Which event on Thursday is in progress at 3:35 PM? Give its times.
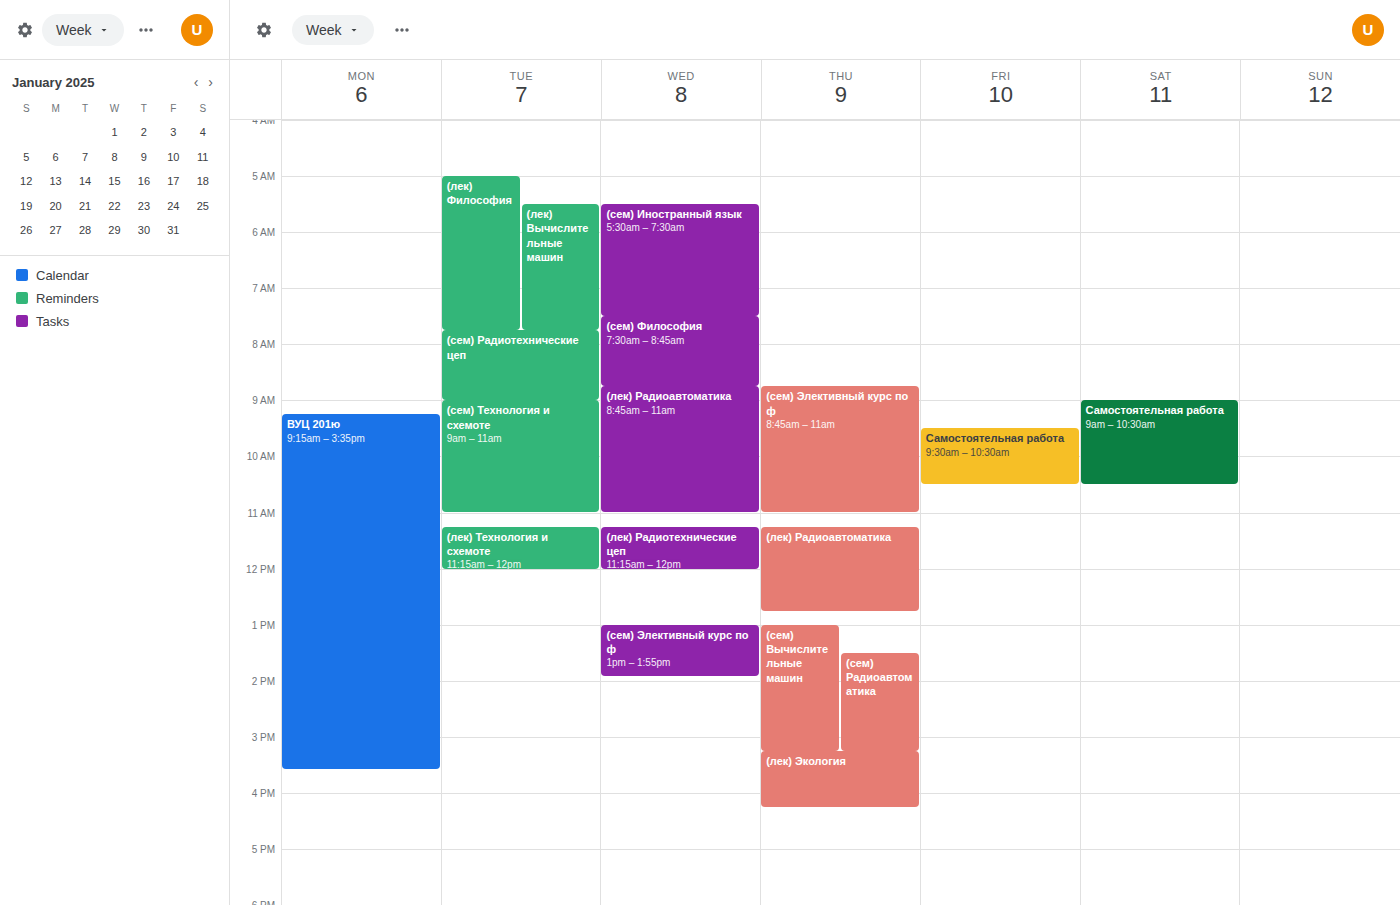
"(лек) Экология", 3:15 PM to 4:15 PM